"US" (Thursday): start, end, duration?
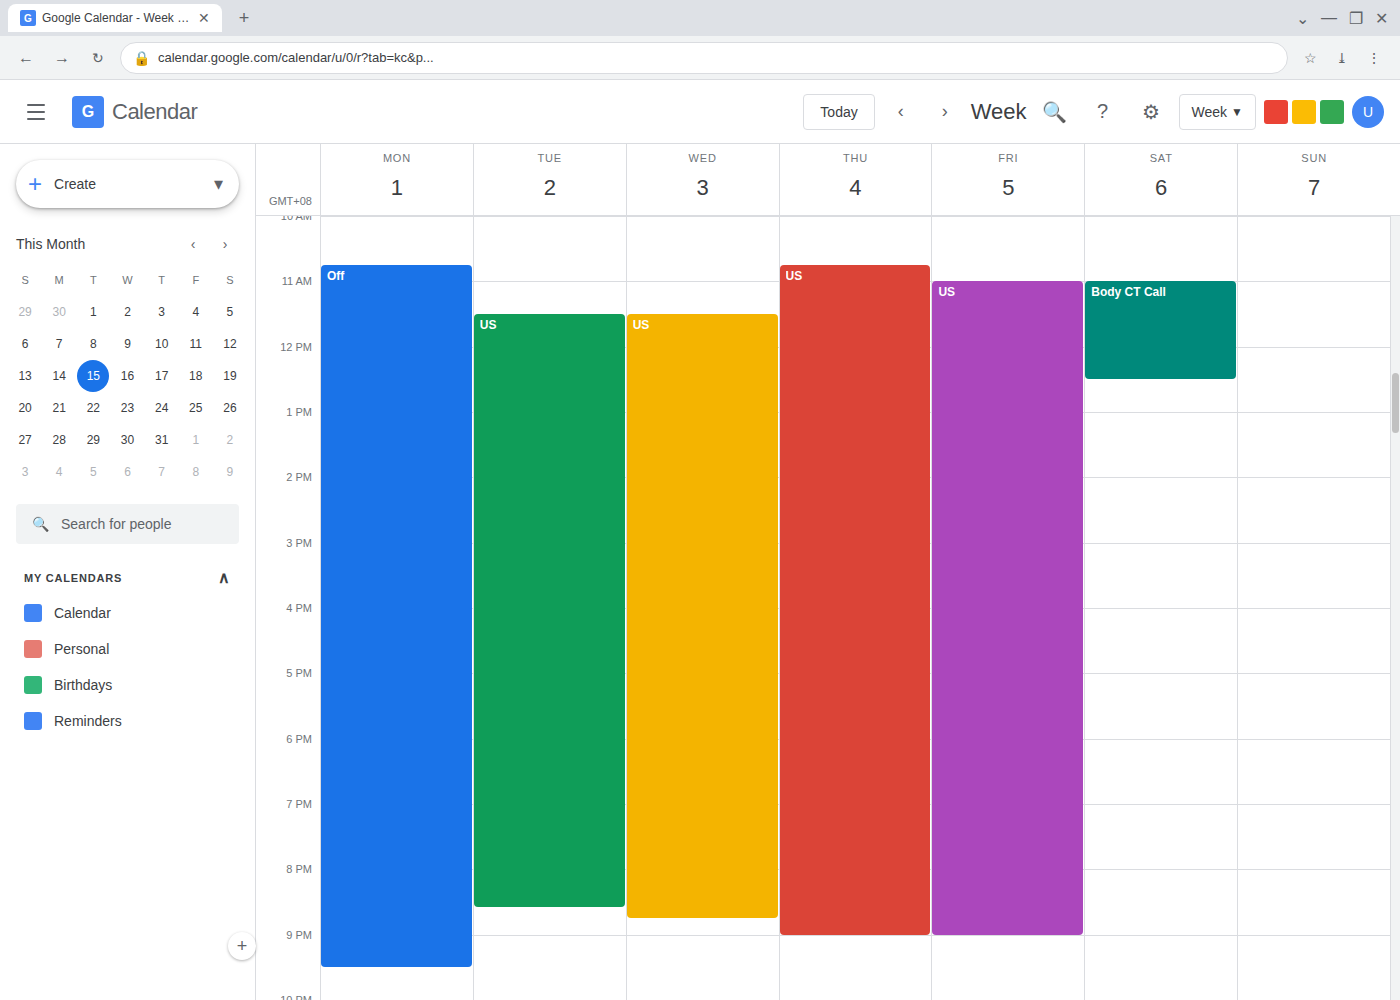
10:45 AM to 9:00 PM, 10 hours 15 minutes